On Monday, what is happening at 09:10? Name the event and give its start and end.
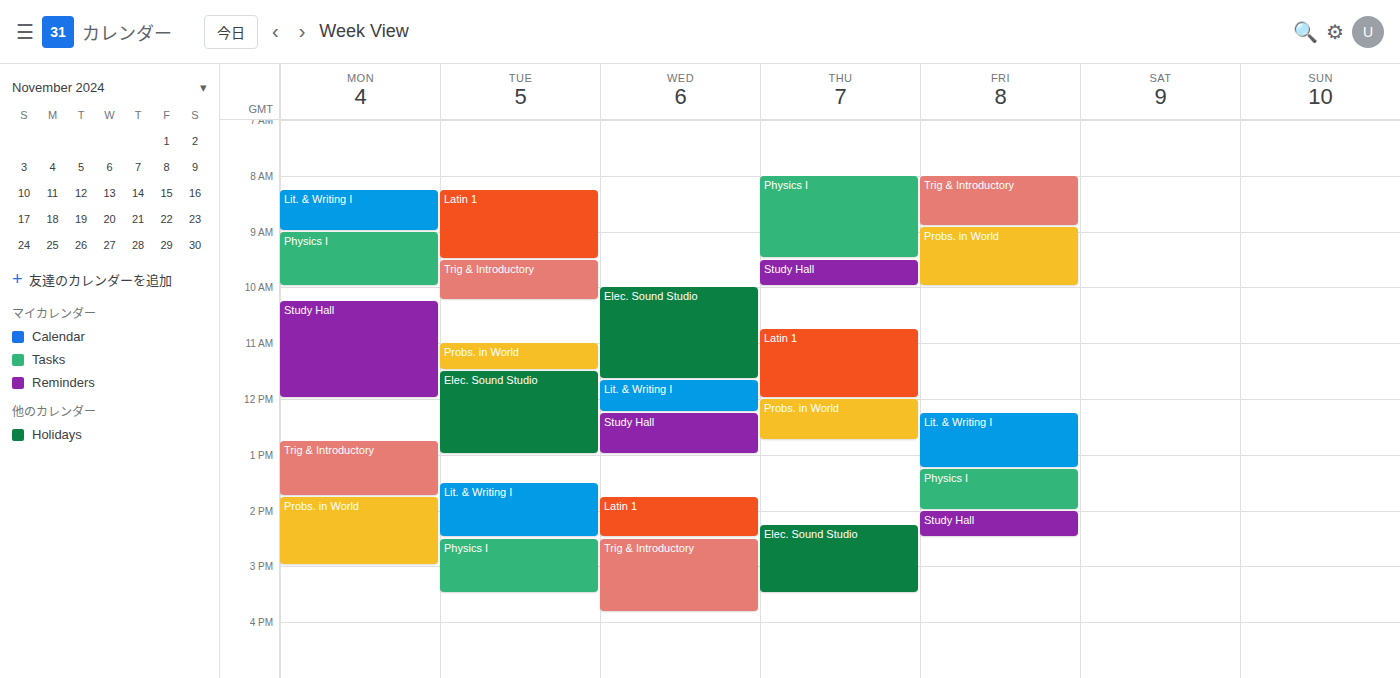
"Physics I", 09:00 to 10:00